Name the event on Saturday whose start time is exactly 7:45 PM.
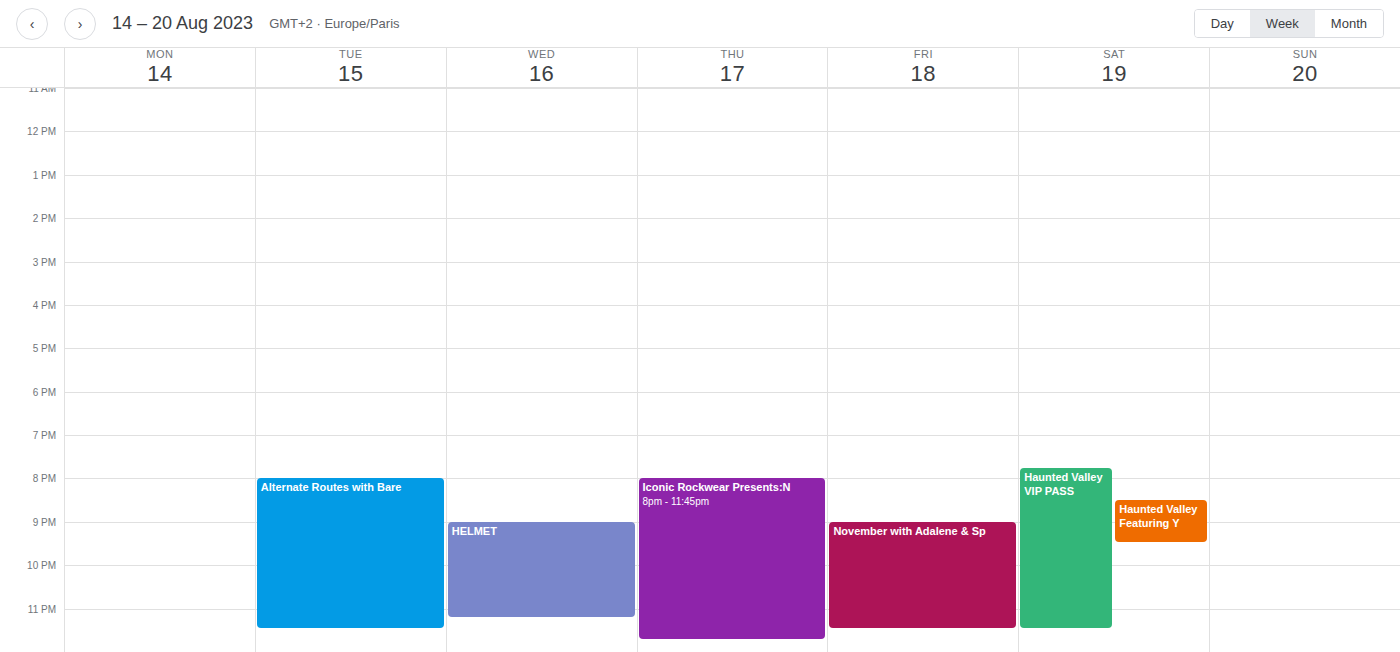
"Haunted Valley VIP PASS"